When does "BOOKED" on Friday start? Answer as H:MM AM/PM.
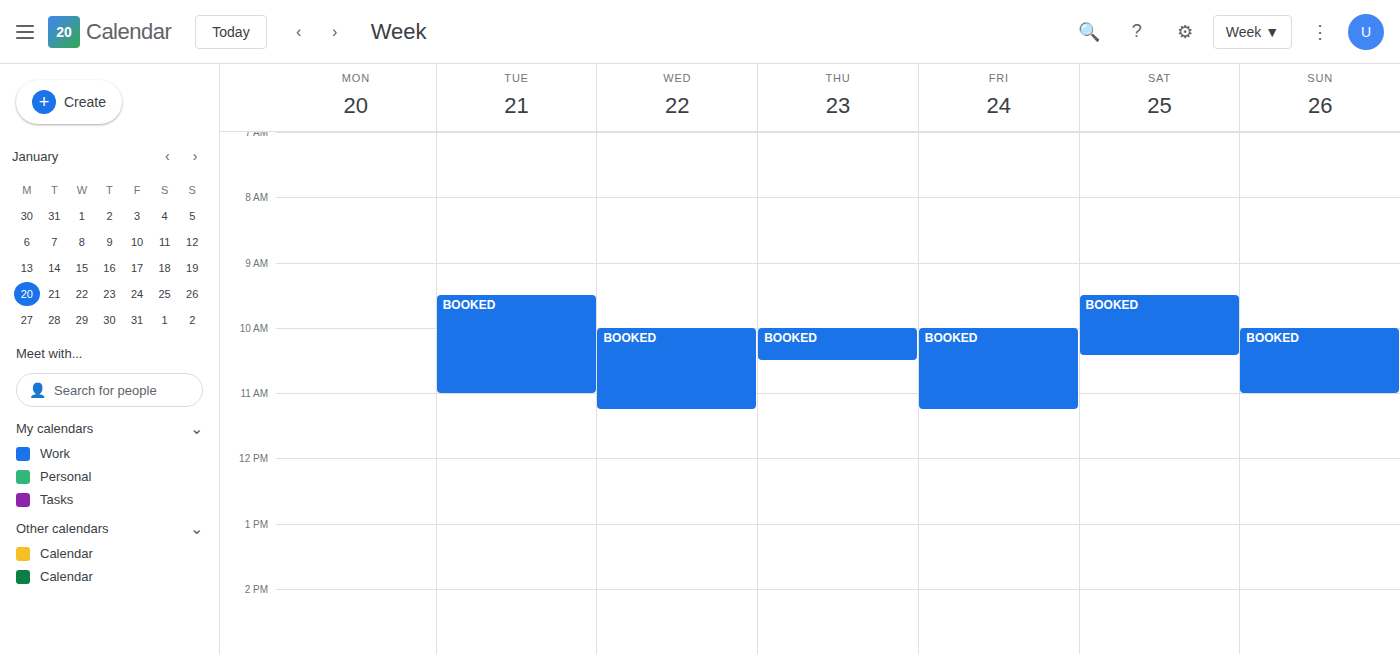
10:00 AM